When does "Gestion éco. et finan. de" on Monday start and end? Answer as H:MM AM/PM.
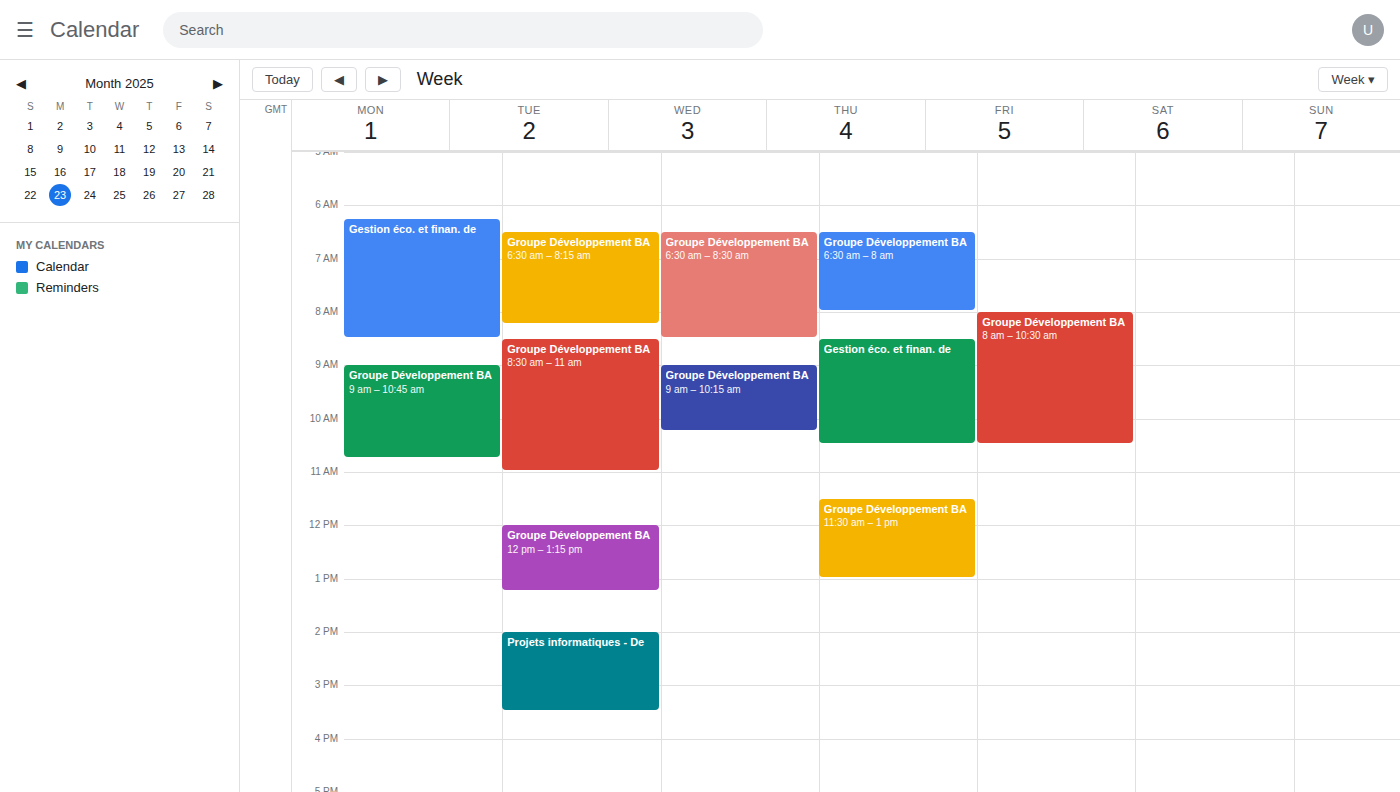
6:15 AM to 8:30 AM